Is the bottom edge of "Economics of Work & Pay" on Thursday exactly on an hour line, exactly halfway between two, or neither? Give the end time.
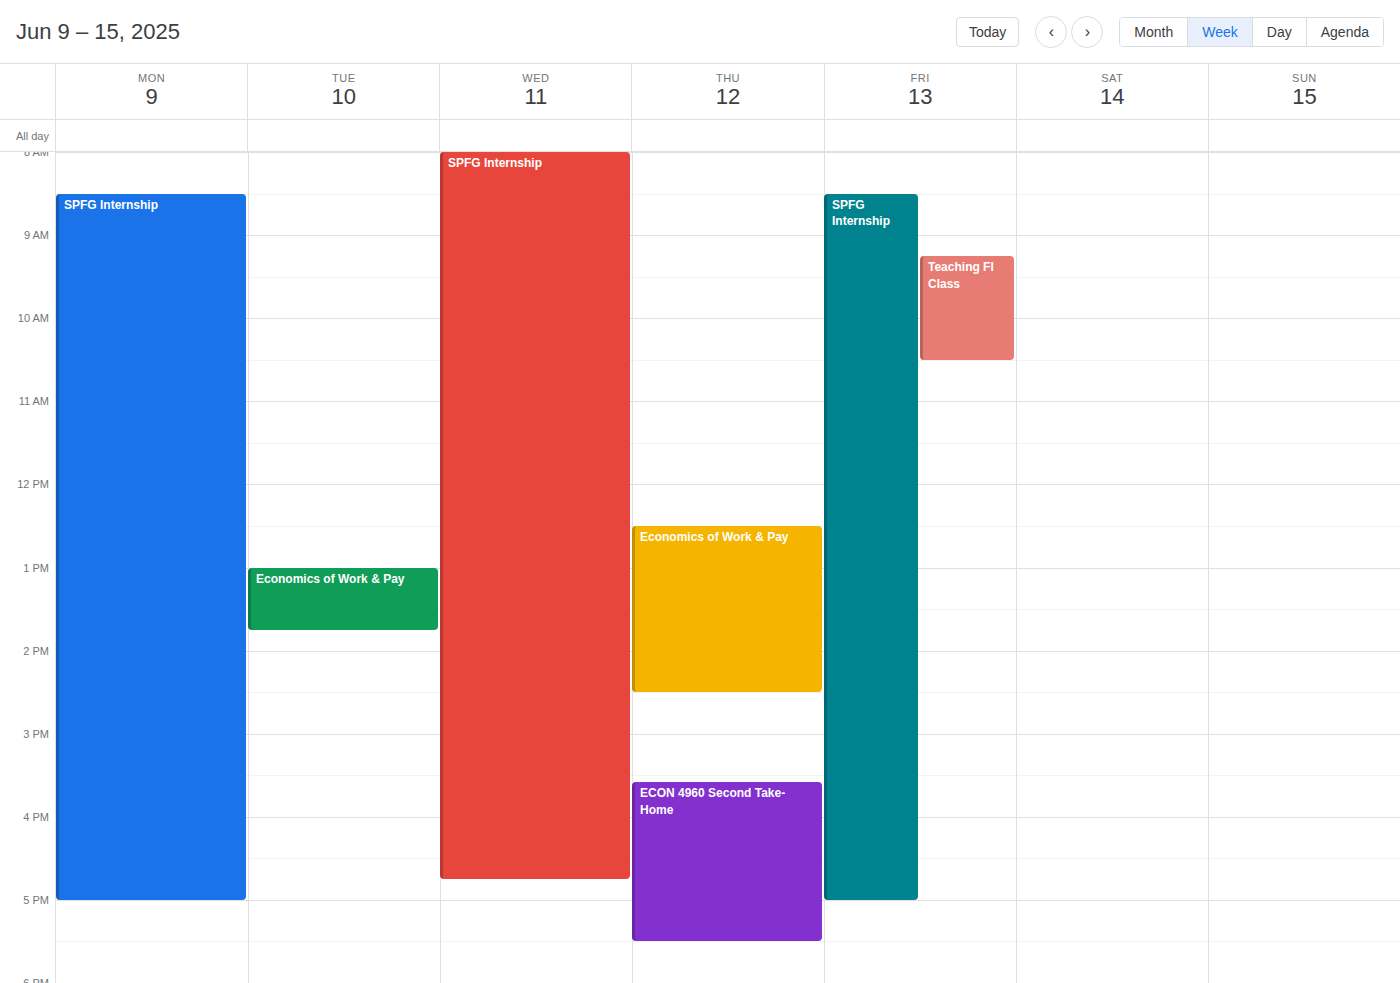
2:30 PM -- halfway between the 2 PM and 3 PM lines.